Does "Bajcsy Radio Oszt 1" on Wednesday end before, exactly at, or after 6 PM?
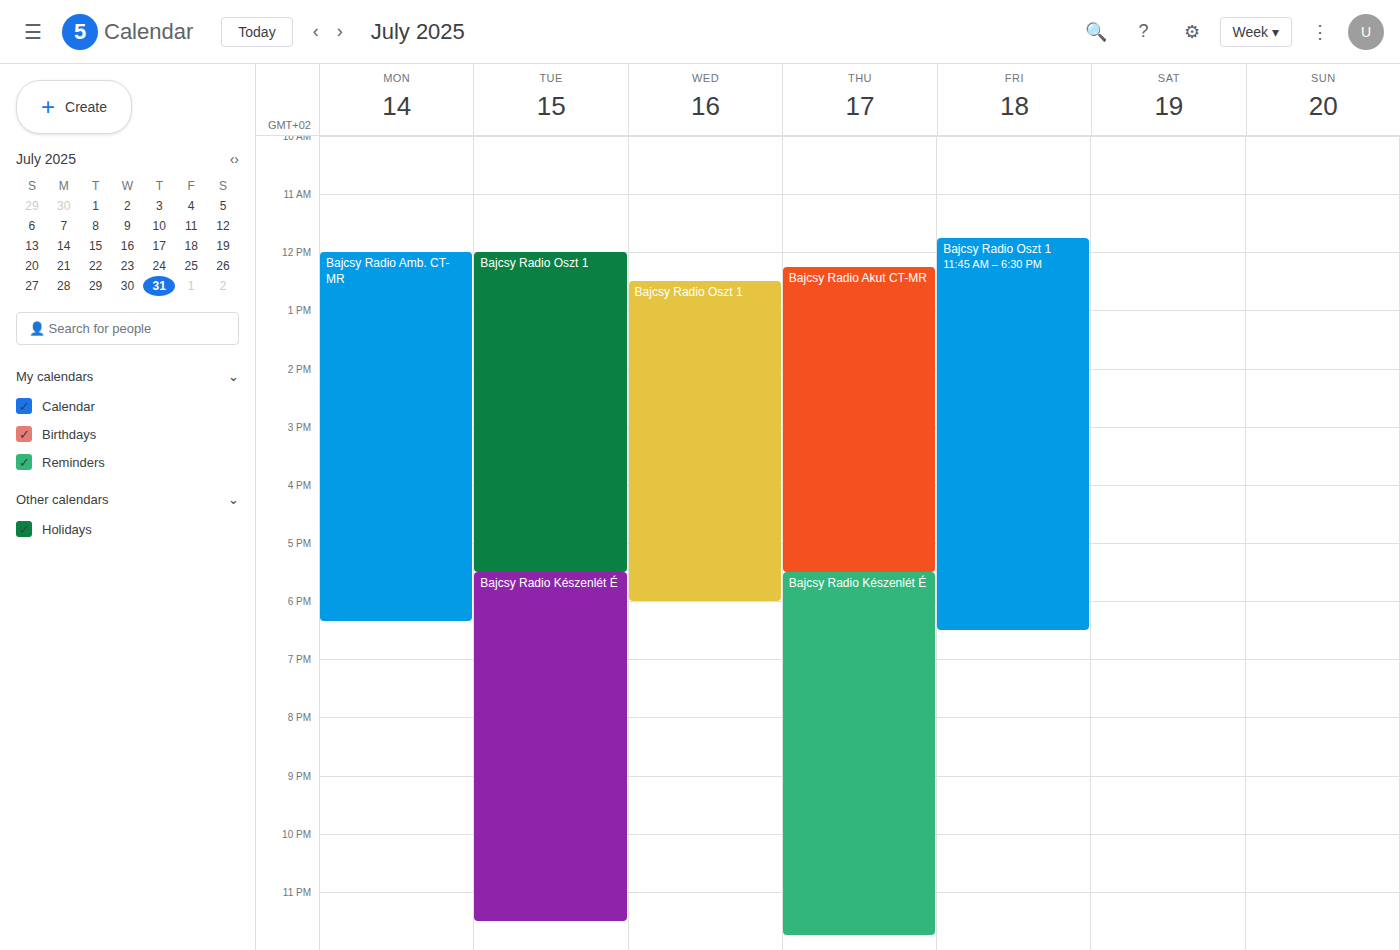
6:00 PM -- exactly at 6 PM, on the 6 PM line.